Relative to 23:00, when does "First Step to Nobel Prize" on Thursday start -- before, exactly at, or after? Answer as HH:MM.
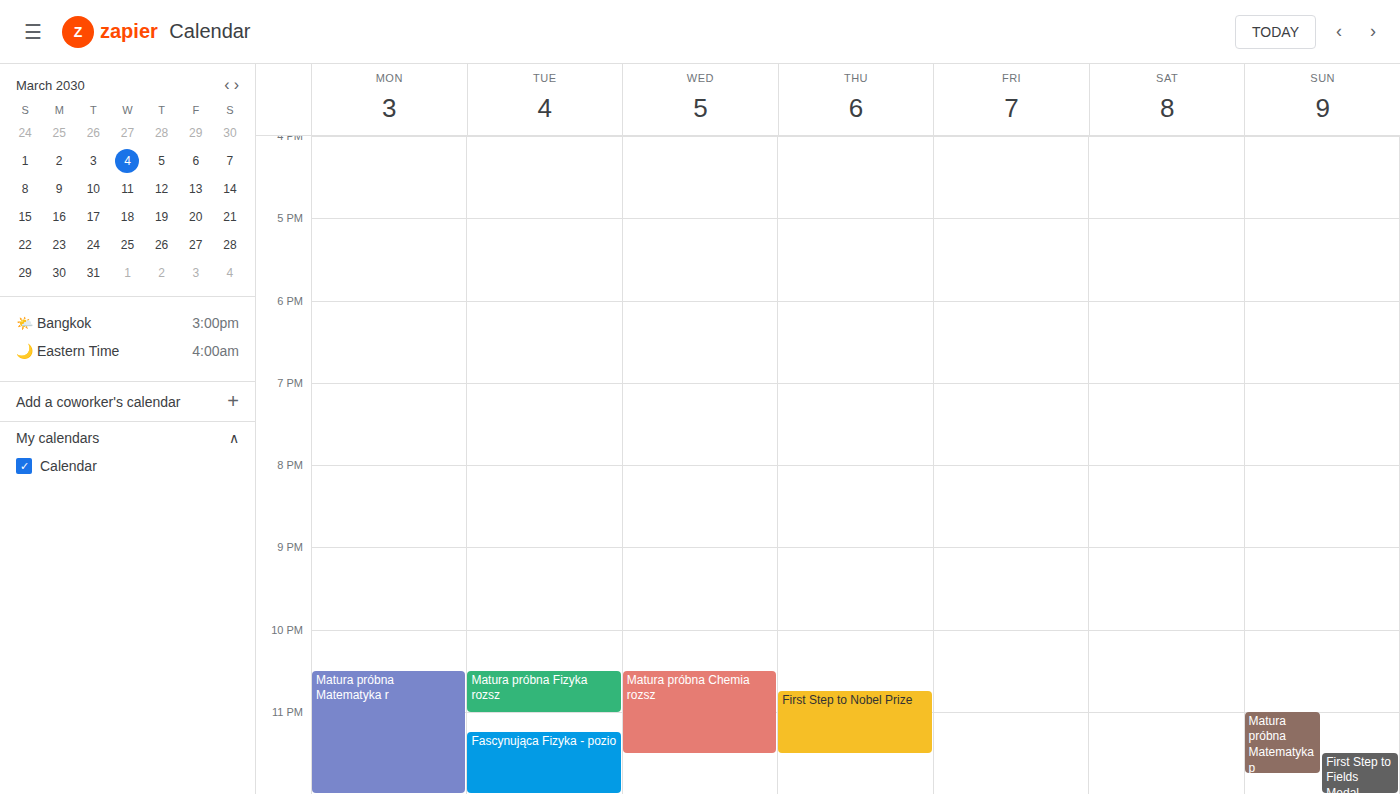
22:45 -- before 23:00, 15 minutes above the 23:00 line.